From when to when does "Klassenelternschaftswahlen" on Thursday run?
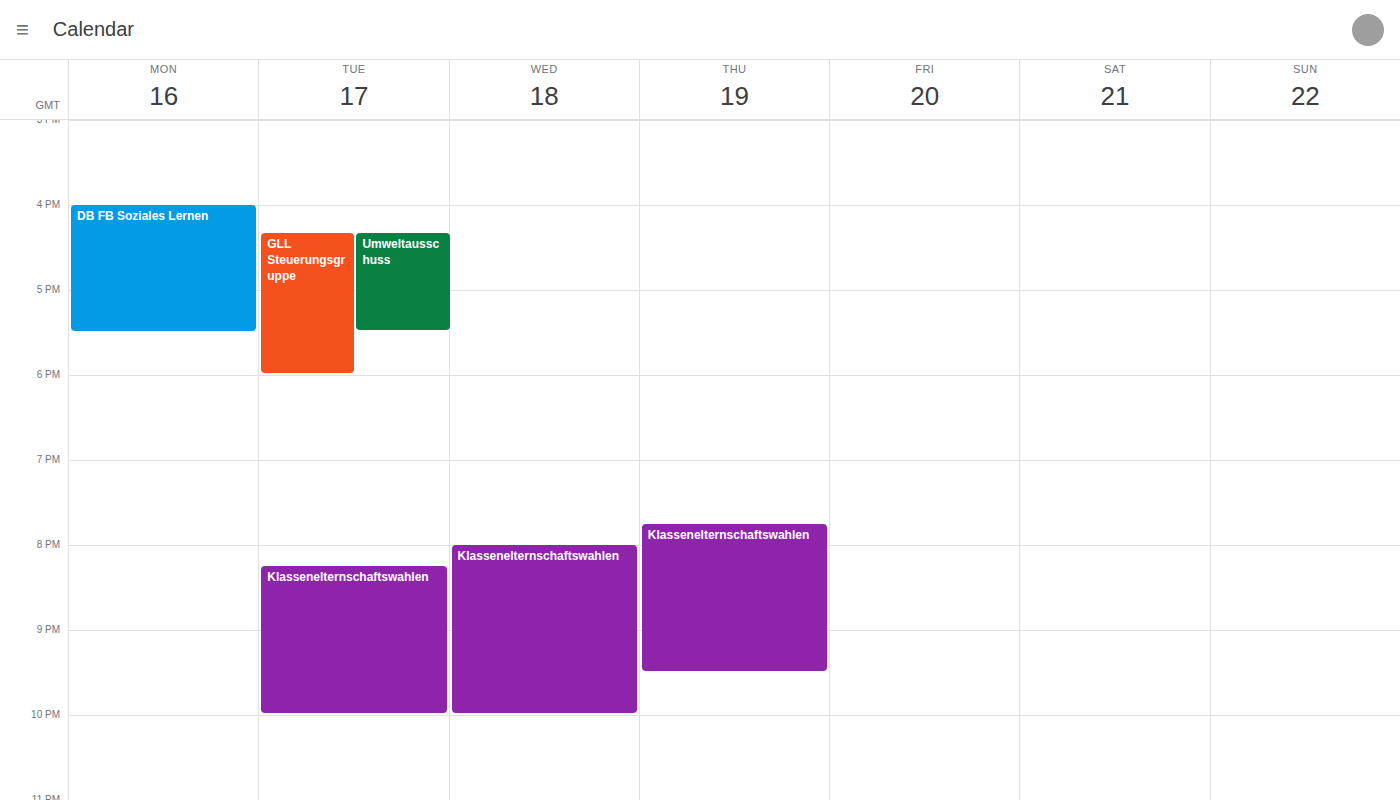
7:45 PM to 9:30 PM